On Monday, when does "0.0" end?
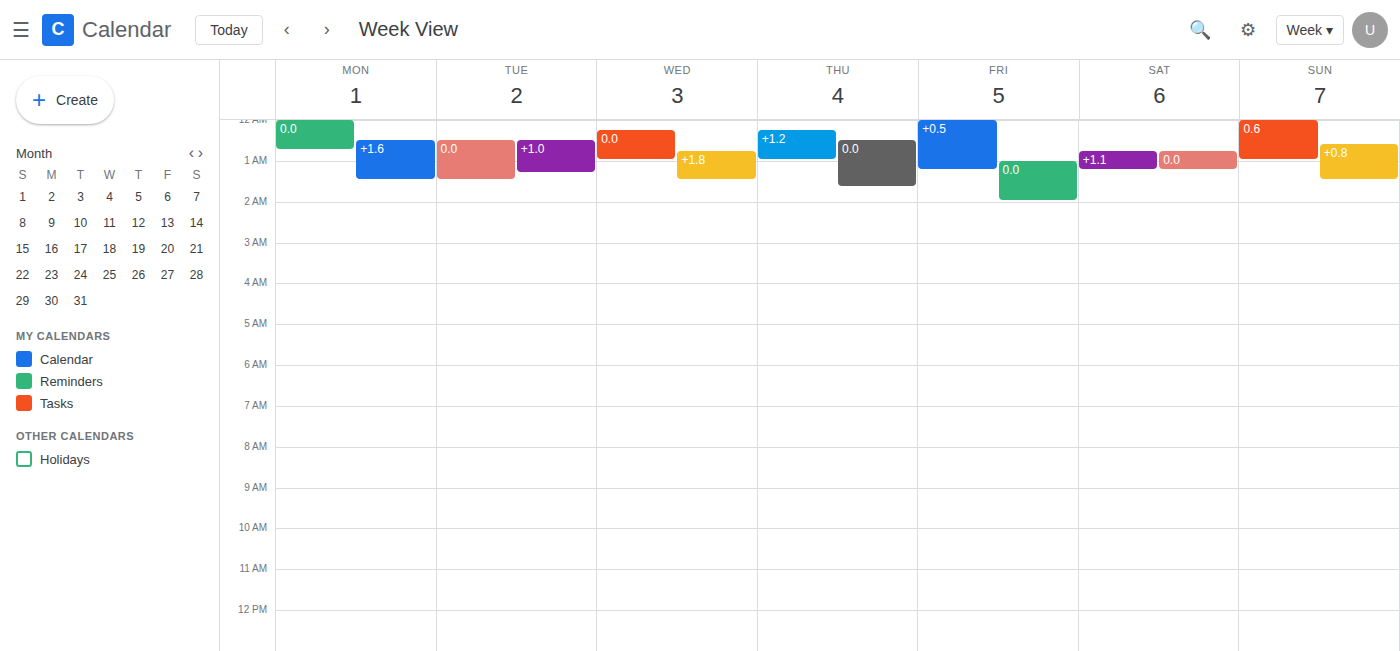
12:45 AM